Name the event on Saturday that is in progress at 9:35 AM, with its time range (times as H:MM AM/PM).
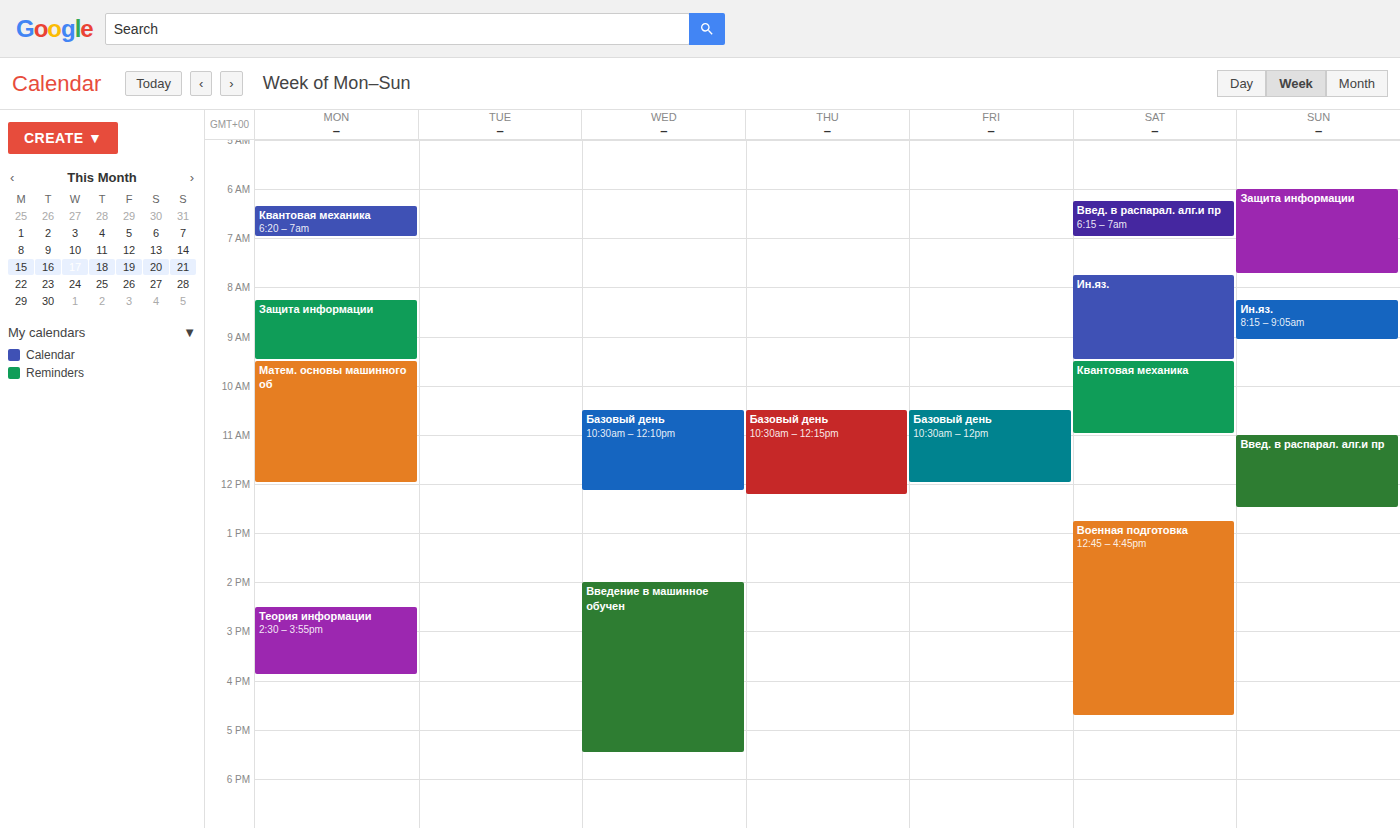
"Квантовая механика", 9:30 AM to 11:00 AM